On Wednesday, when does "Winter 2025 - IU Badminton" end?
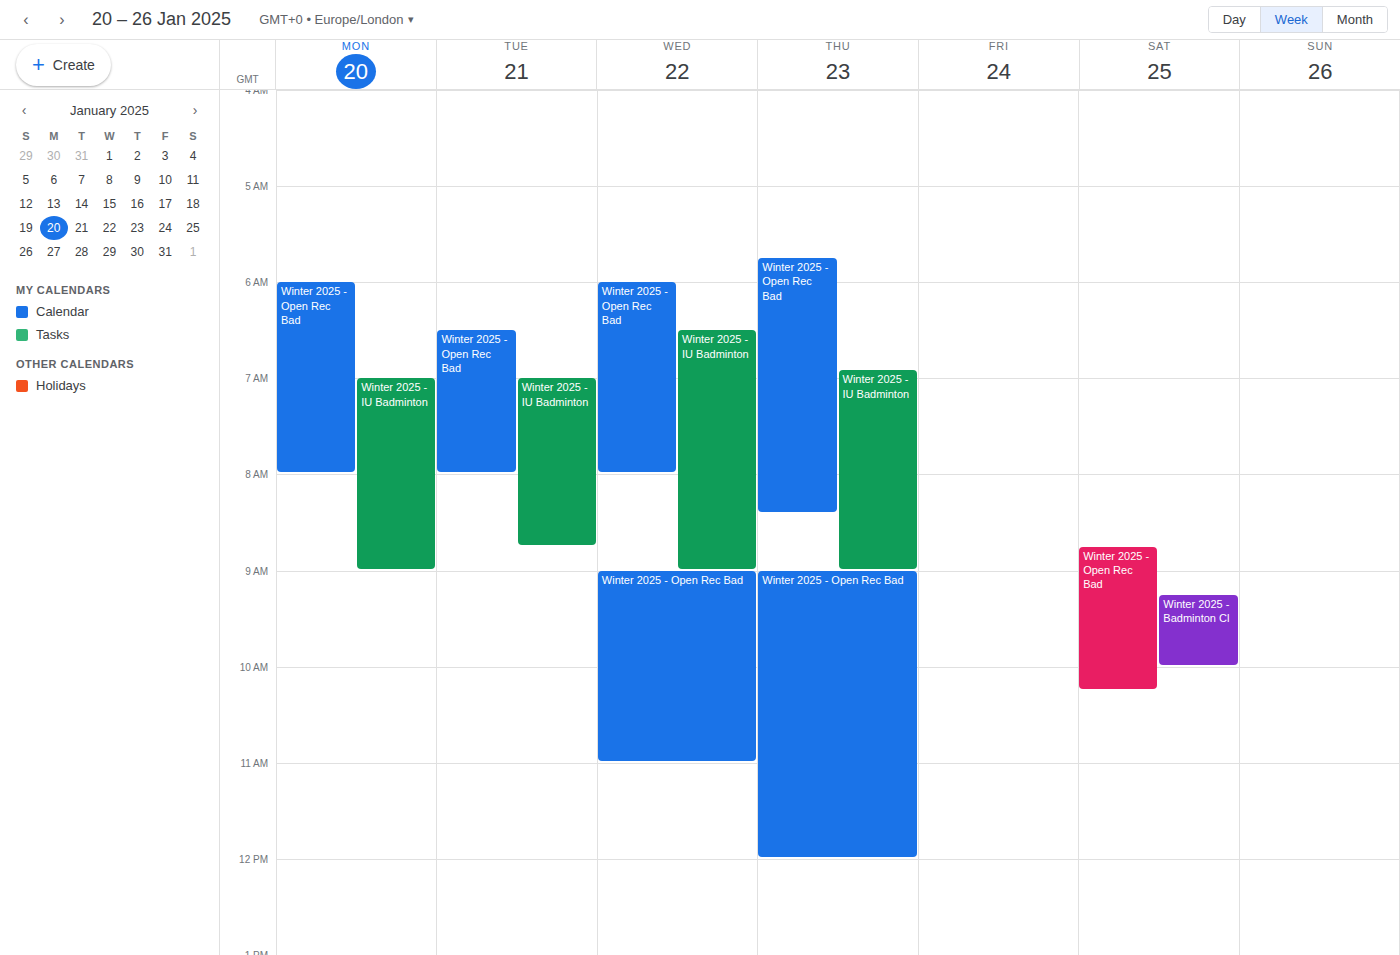
9:00 AM